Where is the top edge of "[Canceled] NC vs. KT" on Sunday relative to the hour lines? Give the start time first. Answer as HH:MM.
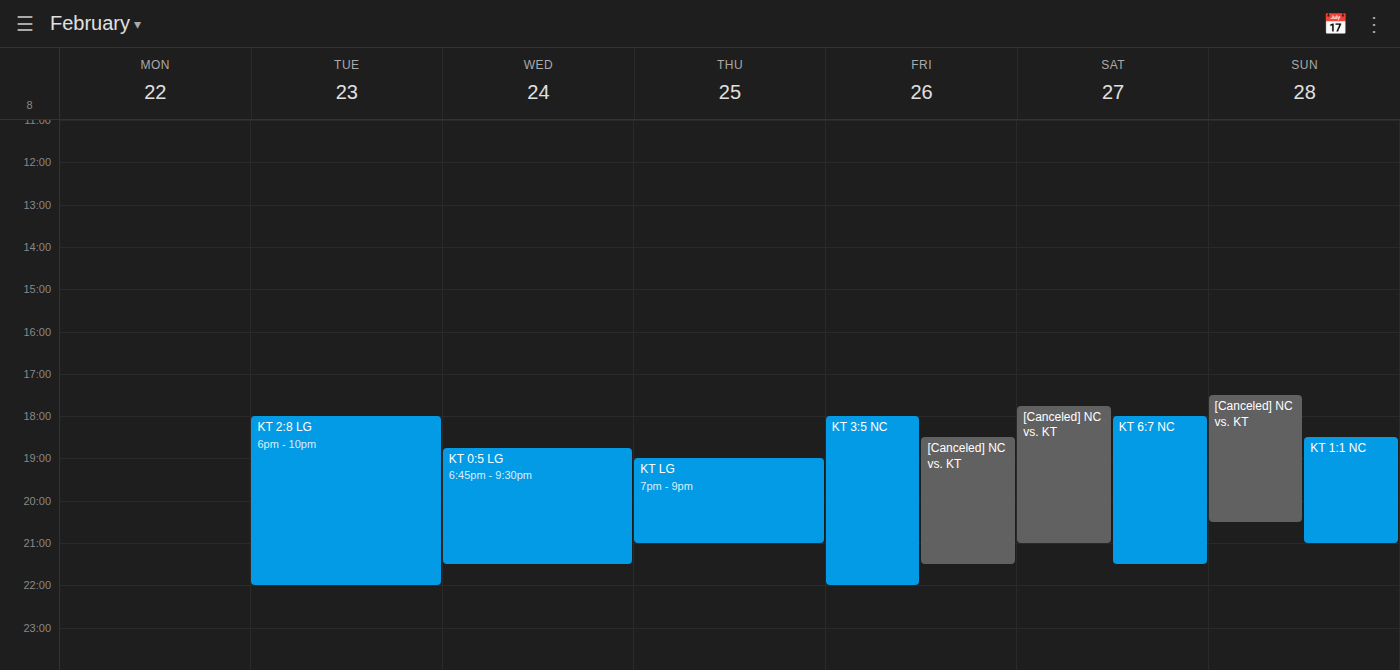
17:30 -- halfway between the 17:00 and 18:00 lines.